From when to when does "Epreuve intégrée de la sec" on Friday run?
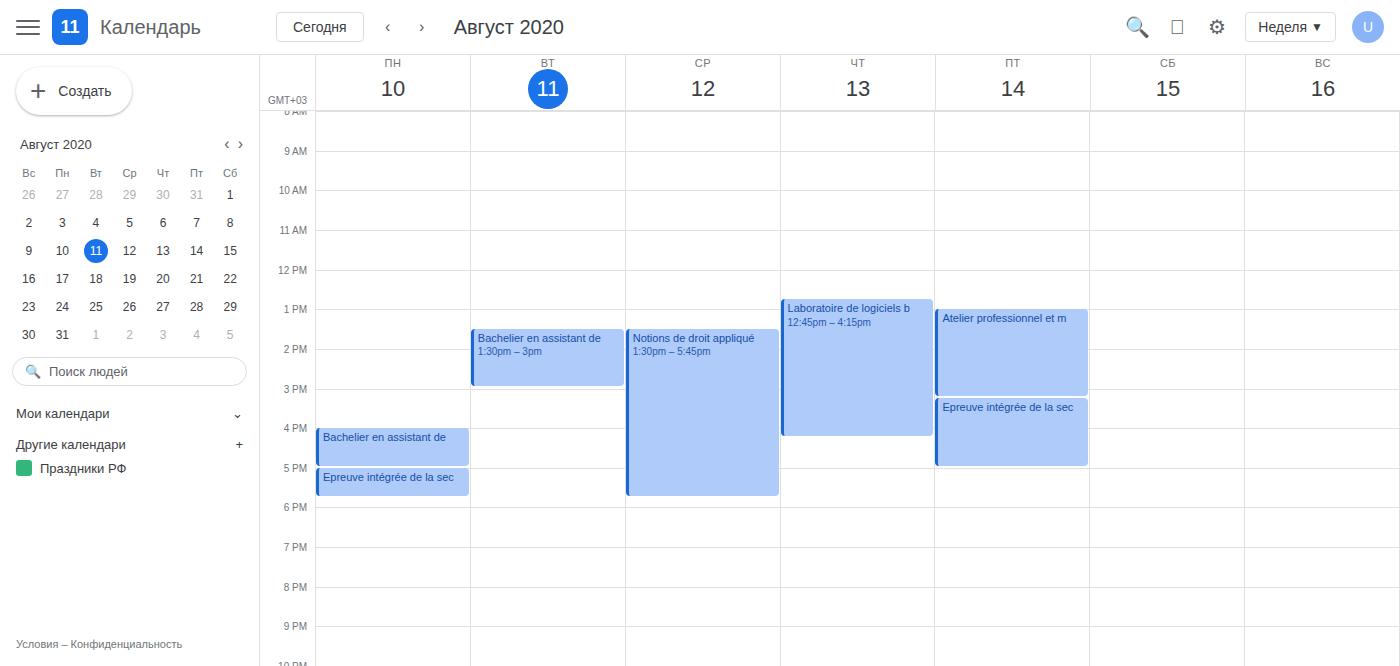
3:15 PM to 5:00 PM